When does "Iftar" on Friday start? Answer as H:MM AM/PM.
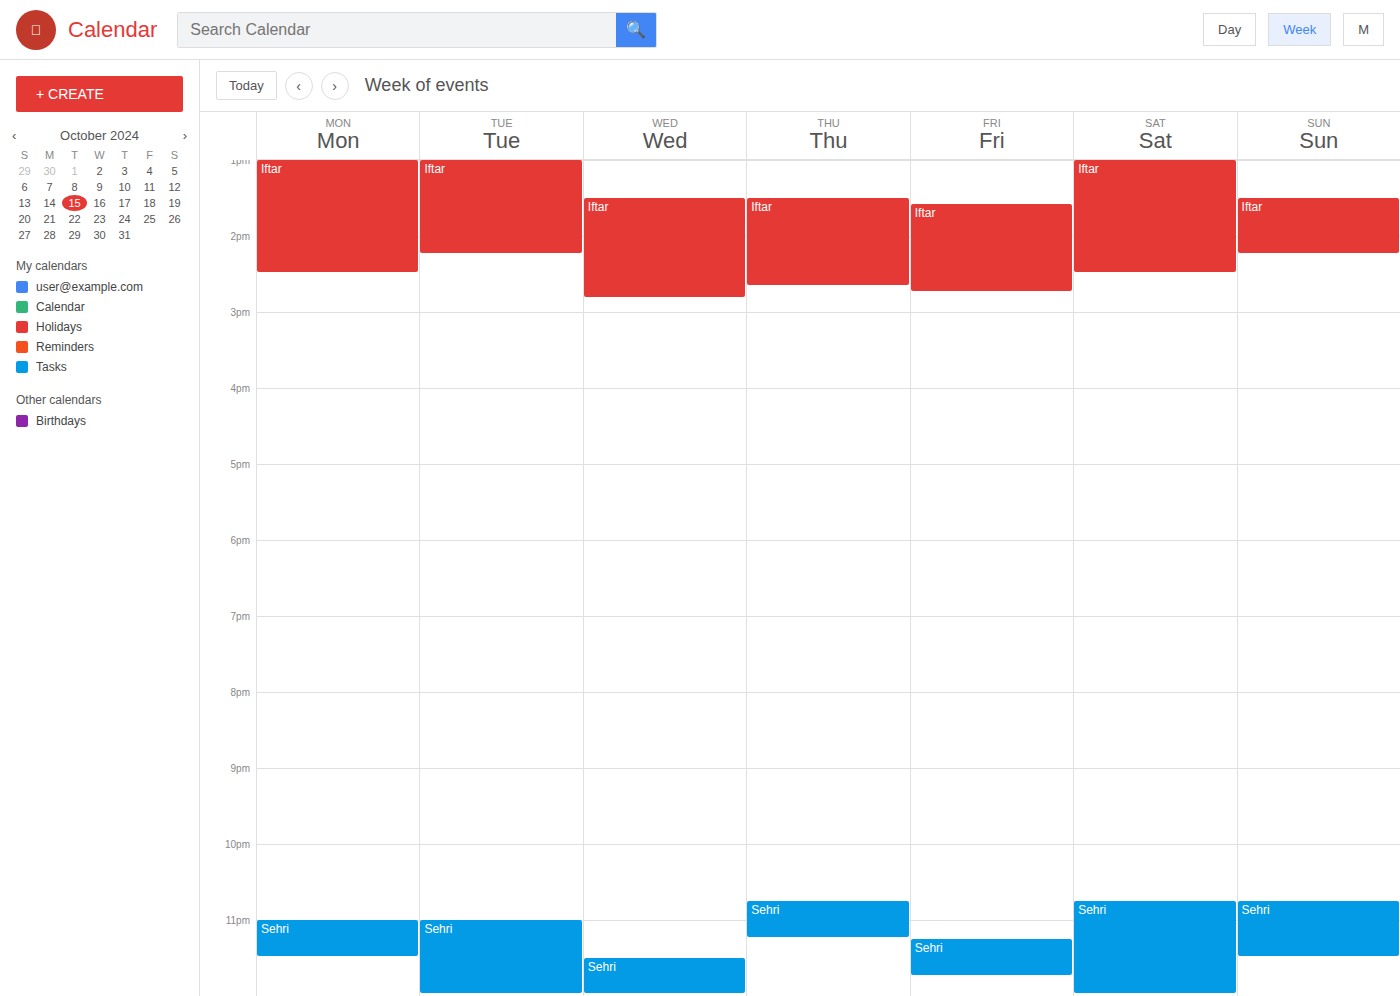
1:35 PM